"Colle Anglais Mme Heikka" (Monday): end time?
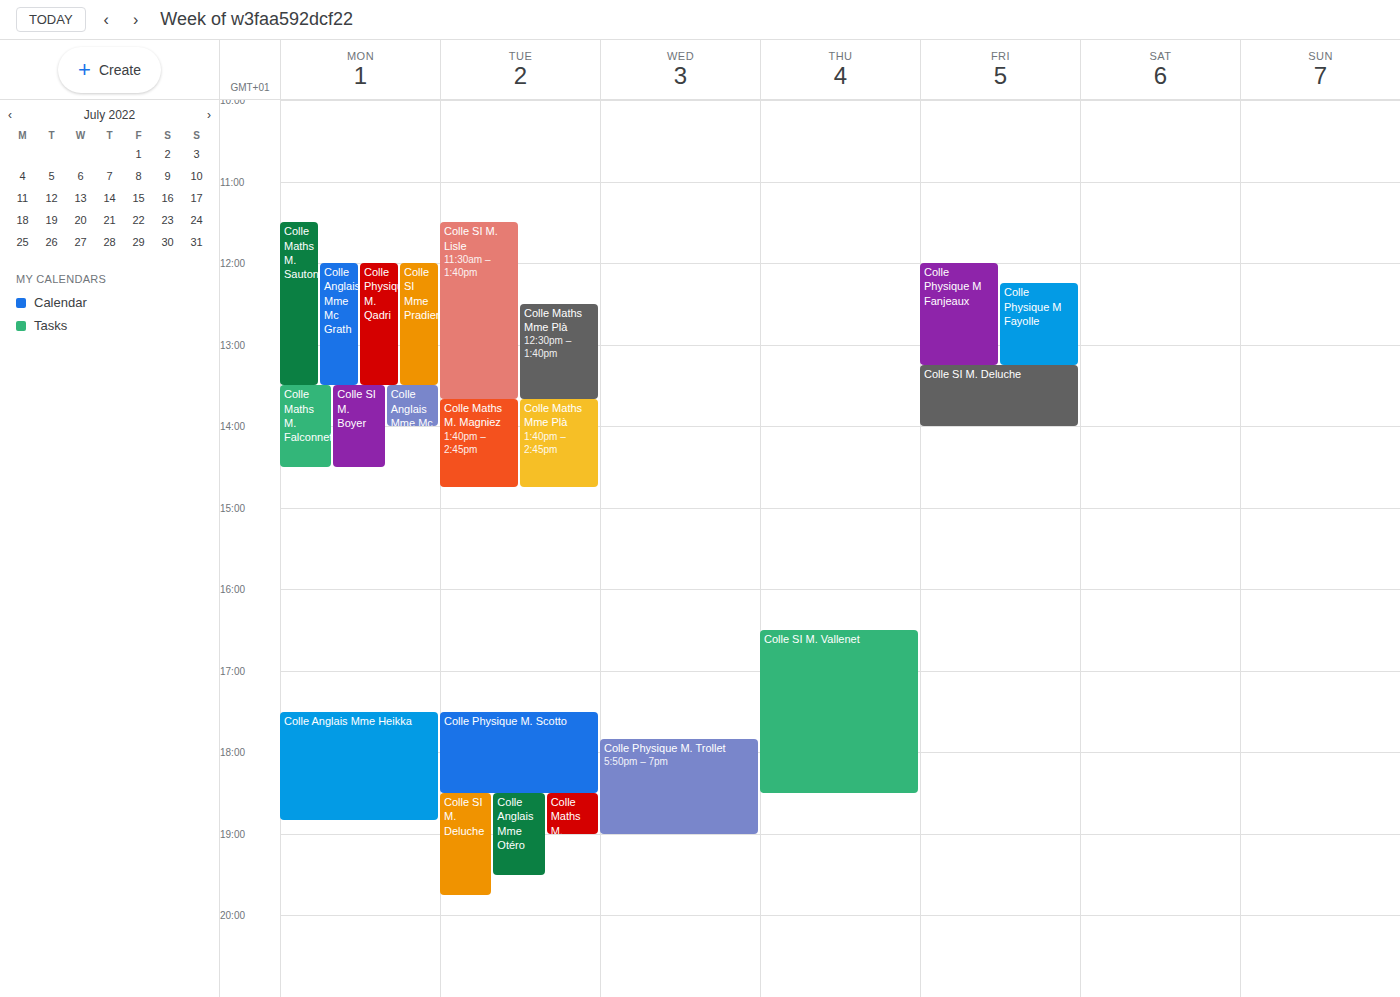
6:50 PM